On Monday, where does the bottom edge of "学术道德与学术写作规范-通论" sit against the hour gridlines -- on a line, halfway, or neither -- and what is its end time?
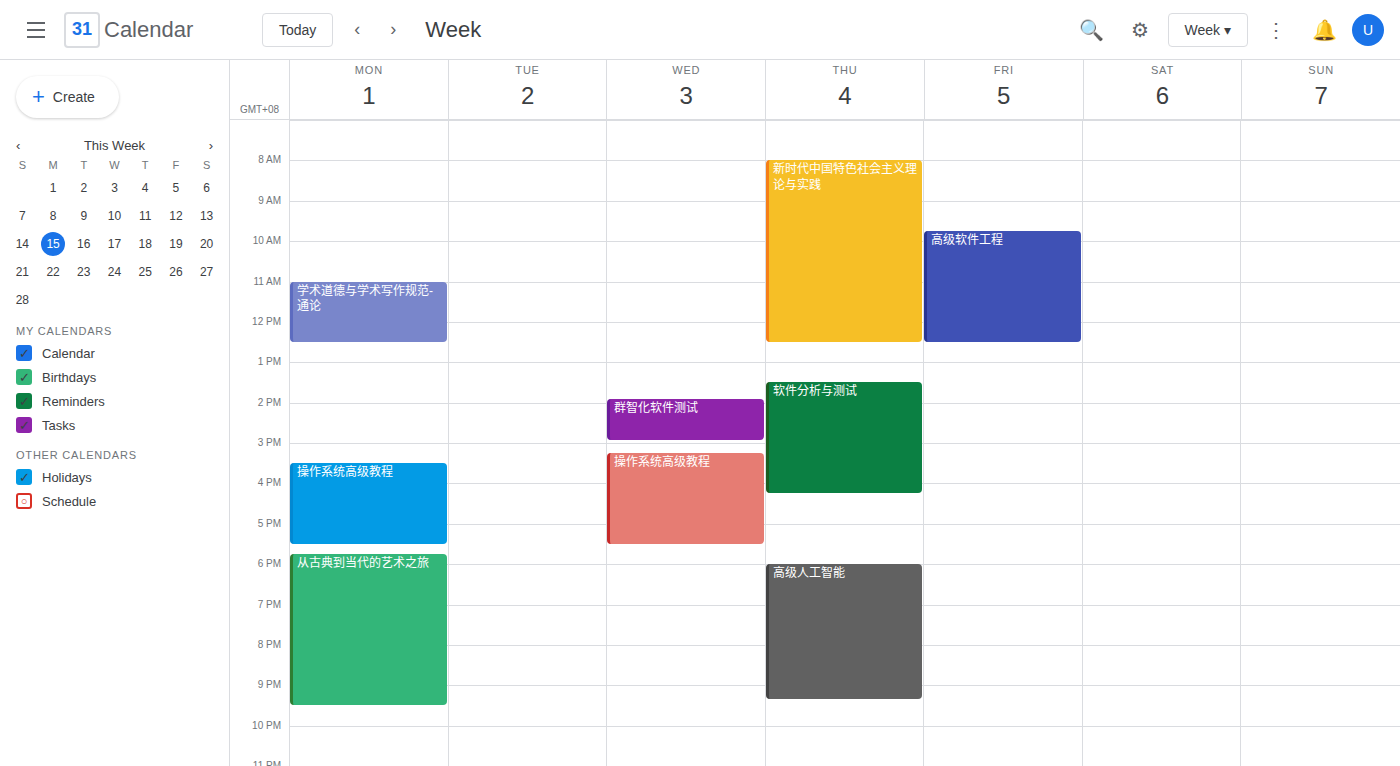
12:30 -- halfway between the 12:00 and 13:00 lines.